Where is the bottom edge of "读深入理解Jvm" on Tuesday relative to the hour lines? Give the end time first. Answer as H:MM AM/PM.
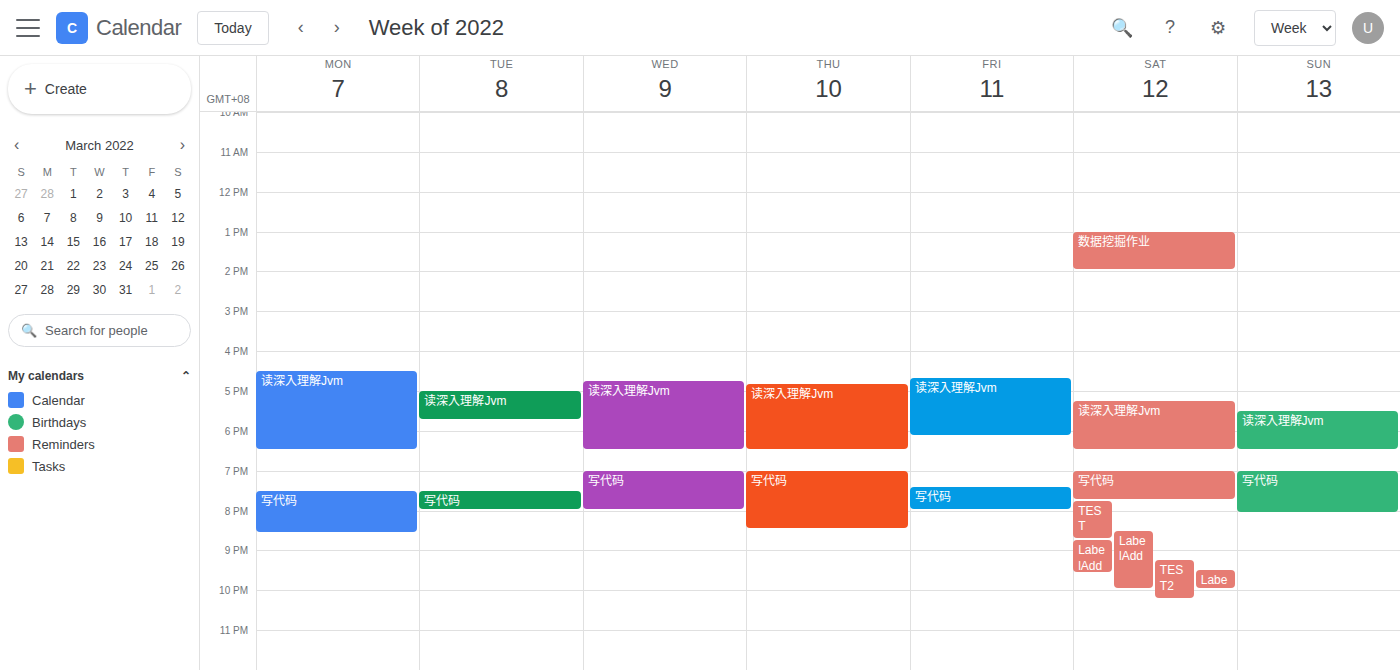
5:45 PM -- neither: three quarters of the way from the 5 PM line to the 6 PM line.